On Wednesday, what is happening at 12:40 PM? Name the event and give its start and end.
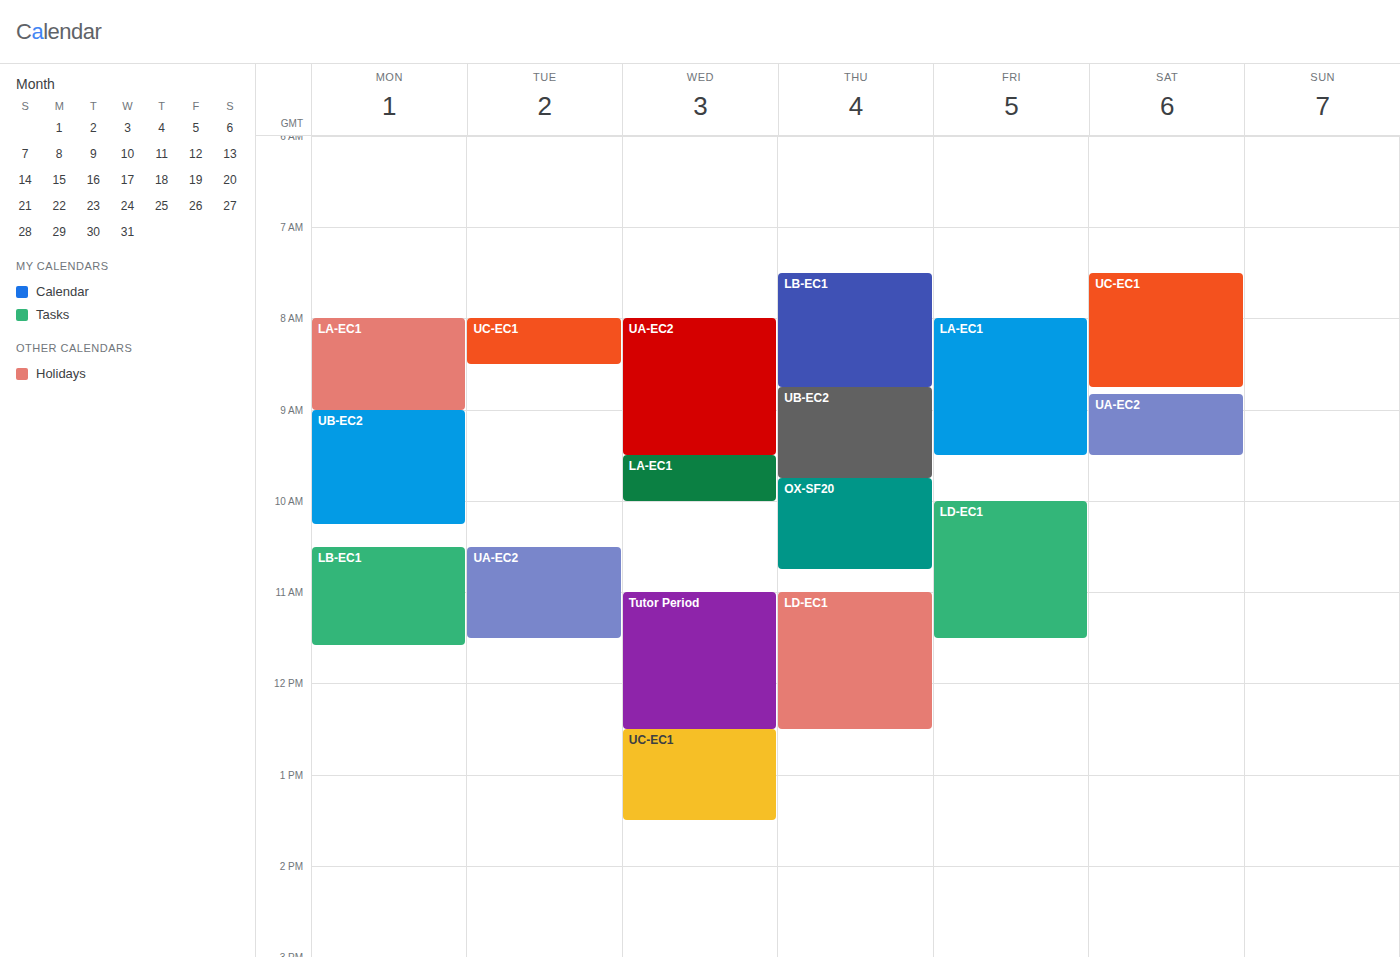
"UC-EC1", 12:30 PM to 1:30 PM